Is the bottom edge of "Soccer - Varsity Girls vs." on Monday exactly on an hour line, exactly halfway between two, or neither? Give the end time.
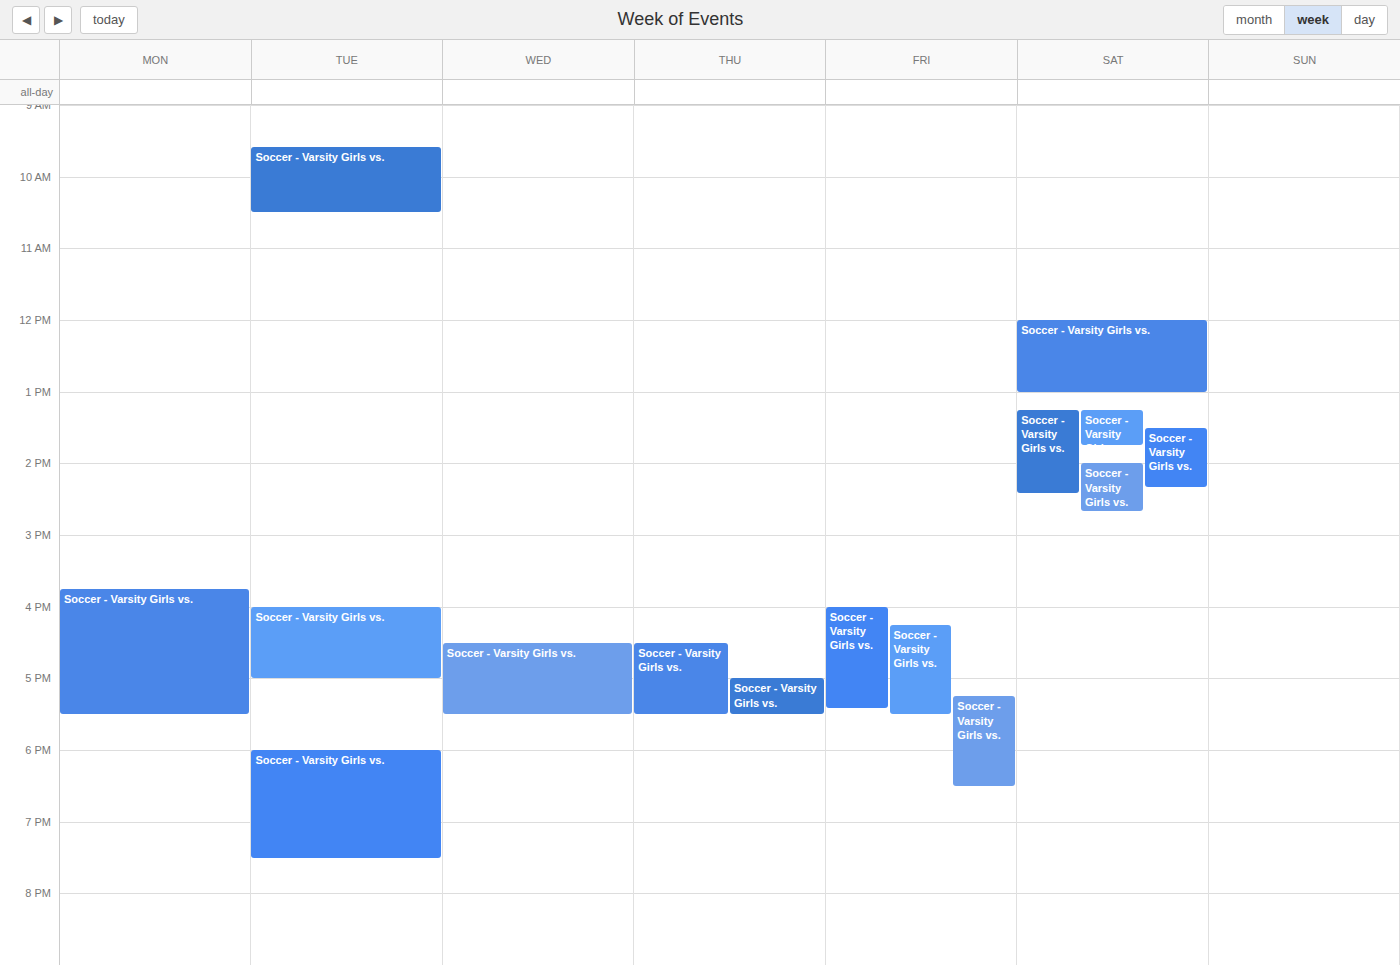
5:30 PM -- halfway between the 5 PM and 6 PM lines.